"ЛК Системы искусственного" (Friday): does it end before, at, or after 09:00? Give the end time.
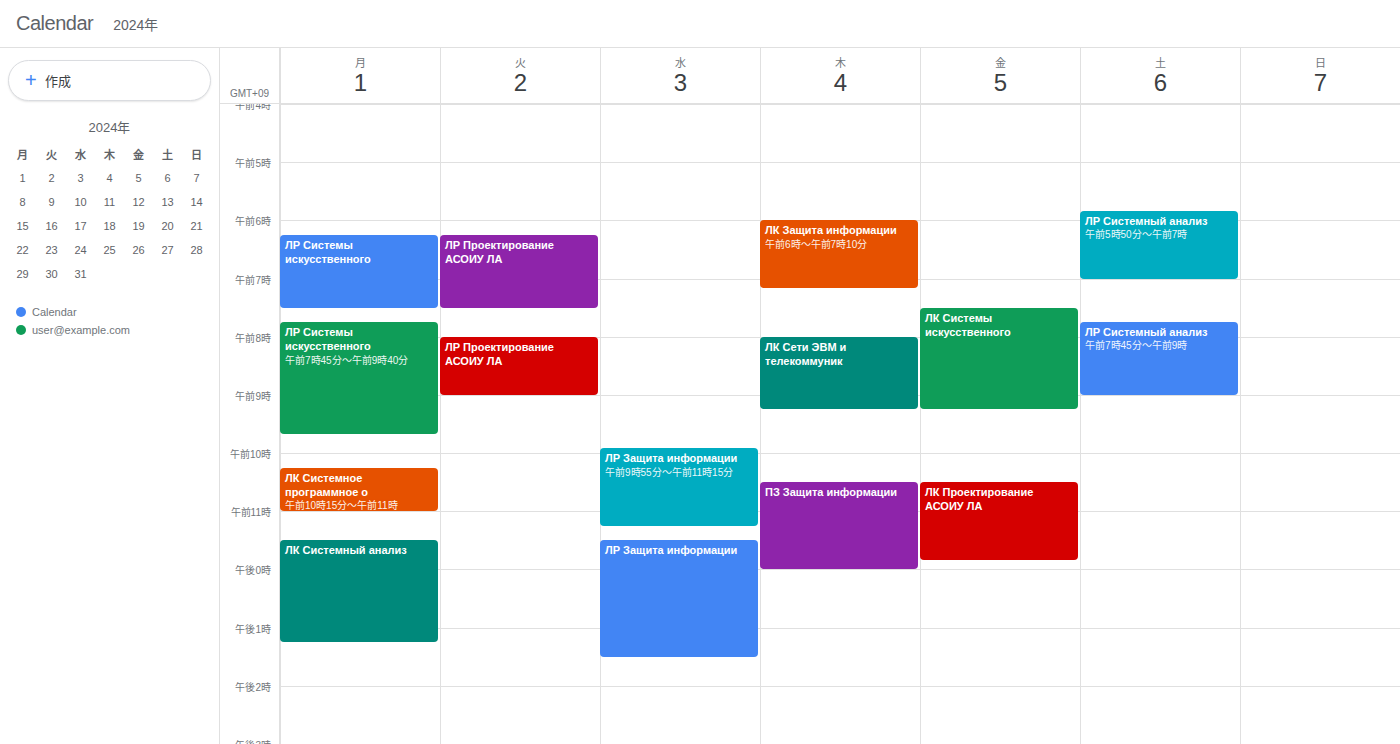
09:15 -- after 09:00, 15 minutes below the 09:00 line.